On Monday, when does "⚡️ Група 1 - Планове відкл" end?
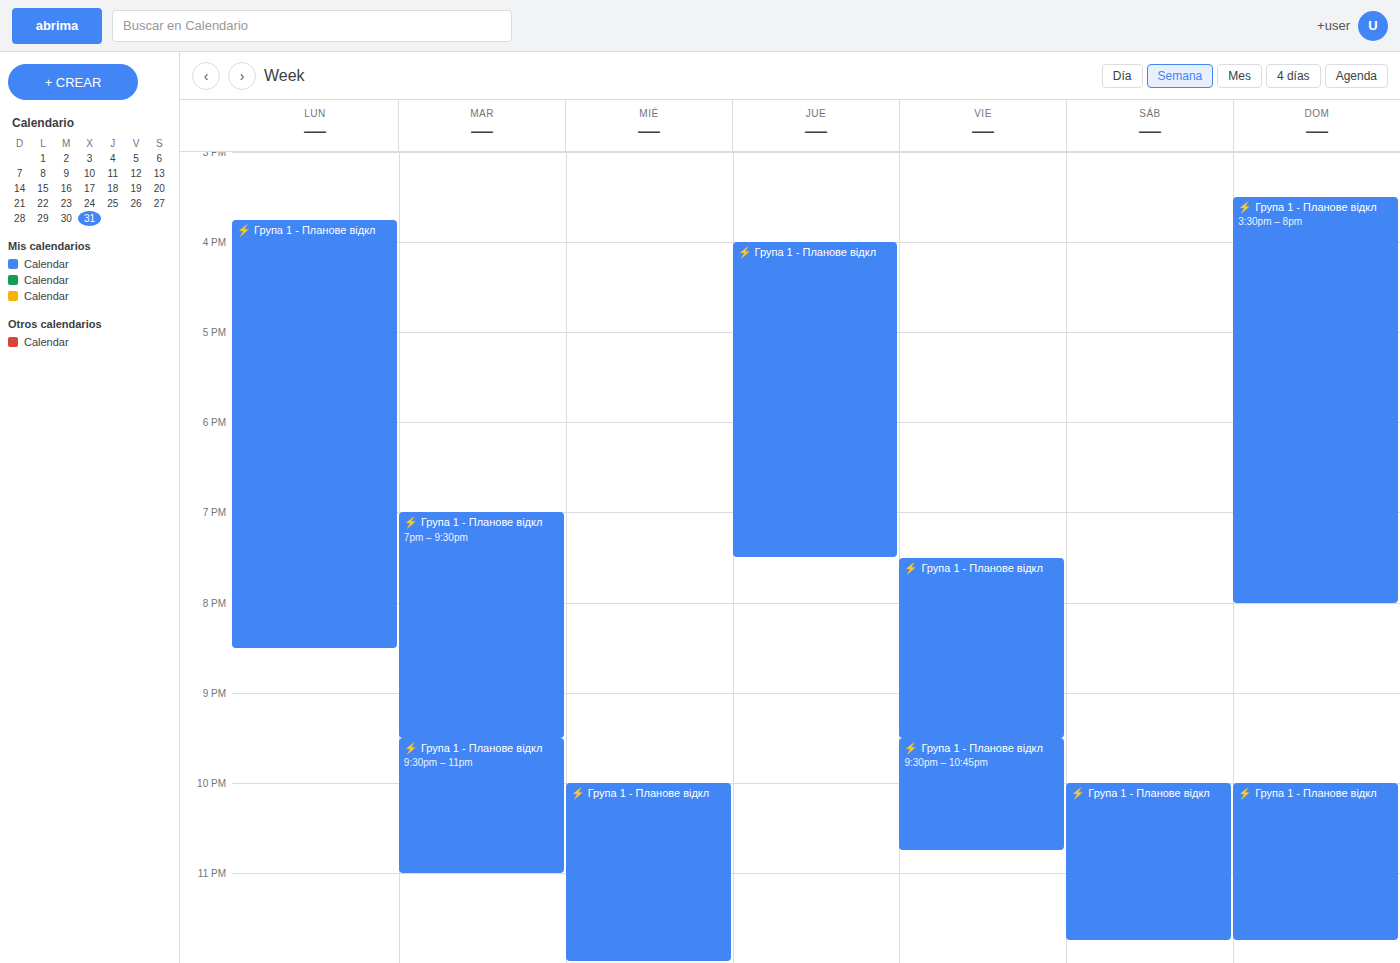
8:30 PM